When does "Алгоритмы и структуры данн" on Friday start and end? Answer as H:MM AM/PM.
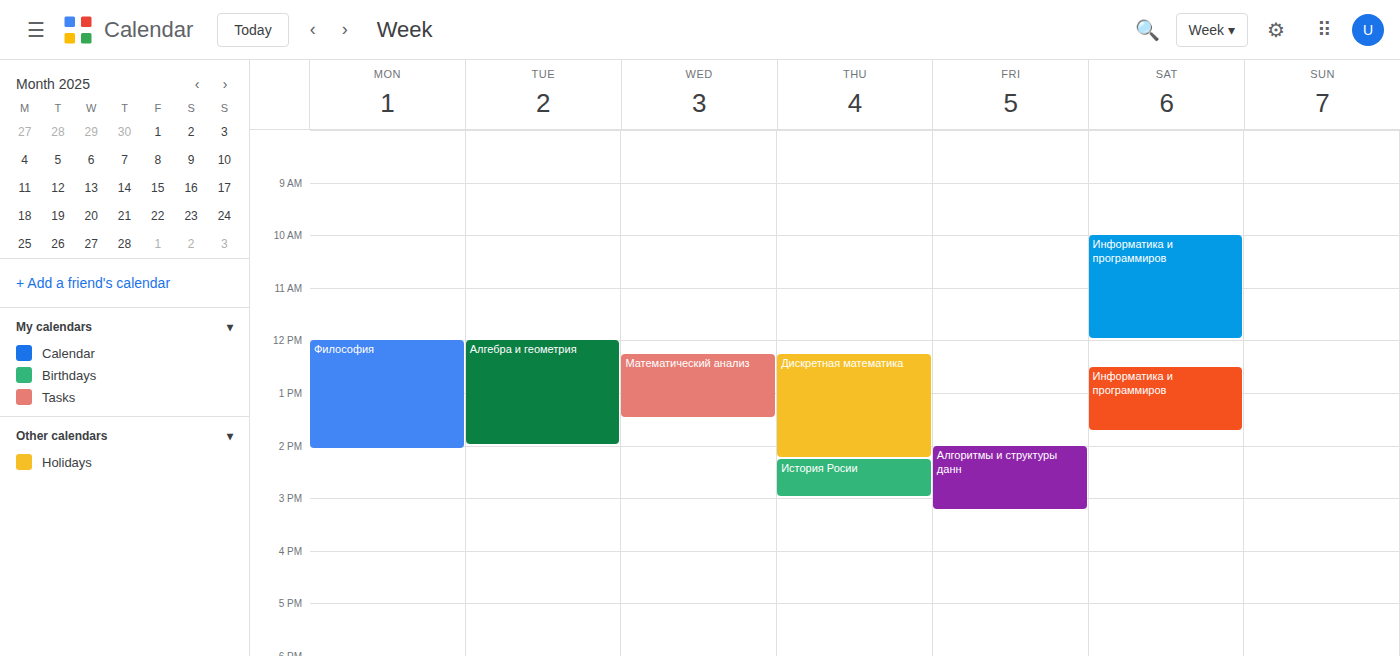
2:00 PM to 3:15 PM